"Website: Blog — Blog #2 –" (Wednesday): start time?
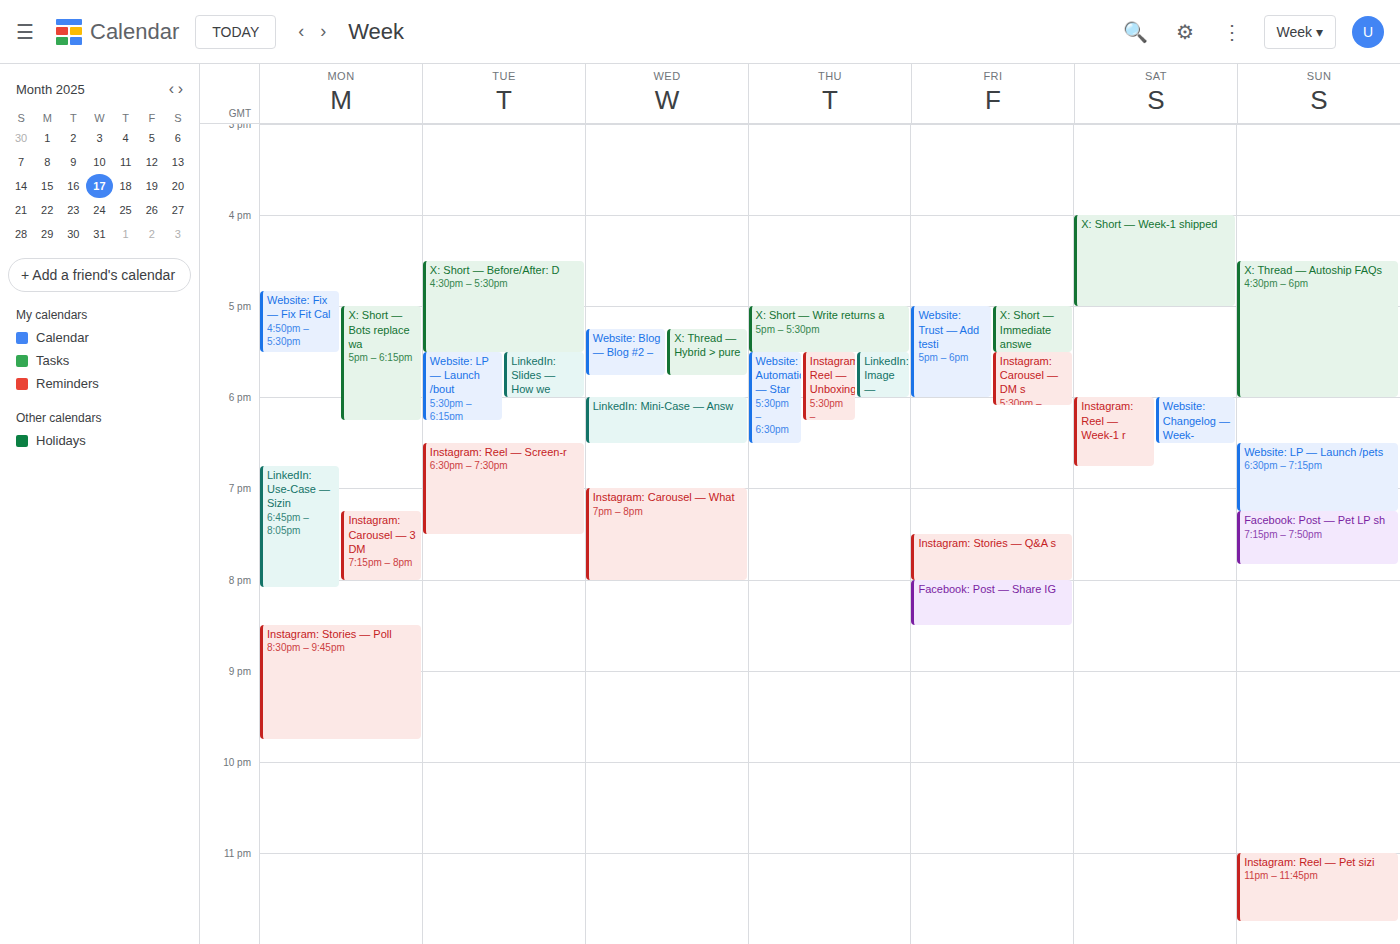
5:15 PM